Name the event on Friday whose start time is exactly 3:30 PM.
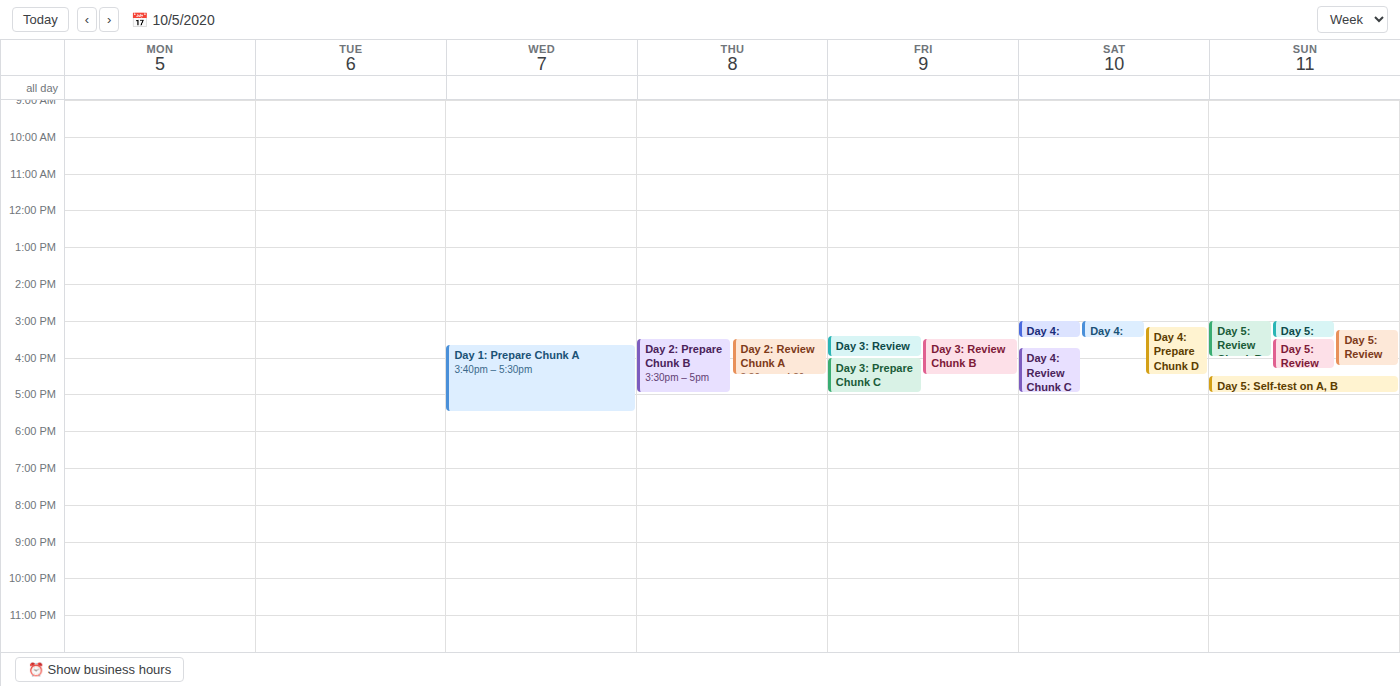
"Day 3: Review Chunk B"